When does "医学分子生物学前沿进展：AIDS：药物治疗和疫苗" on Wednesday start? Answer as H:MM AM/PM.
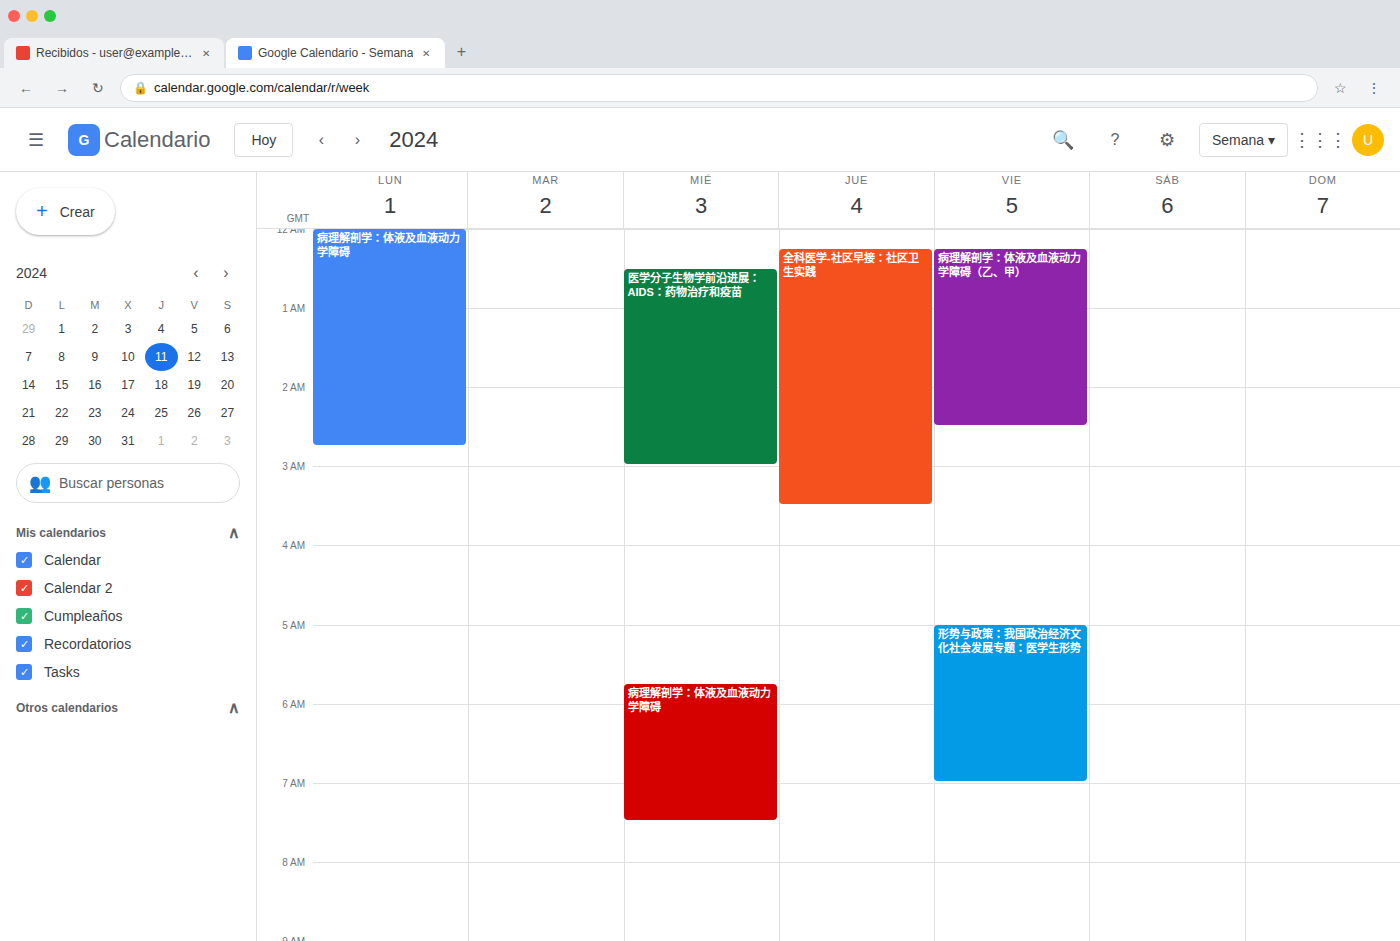
12:30 AM